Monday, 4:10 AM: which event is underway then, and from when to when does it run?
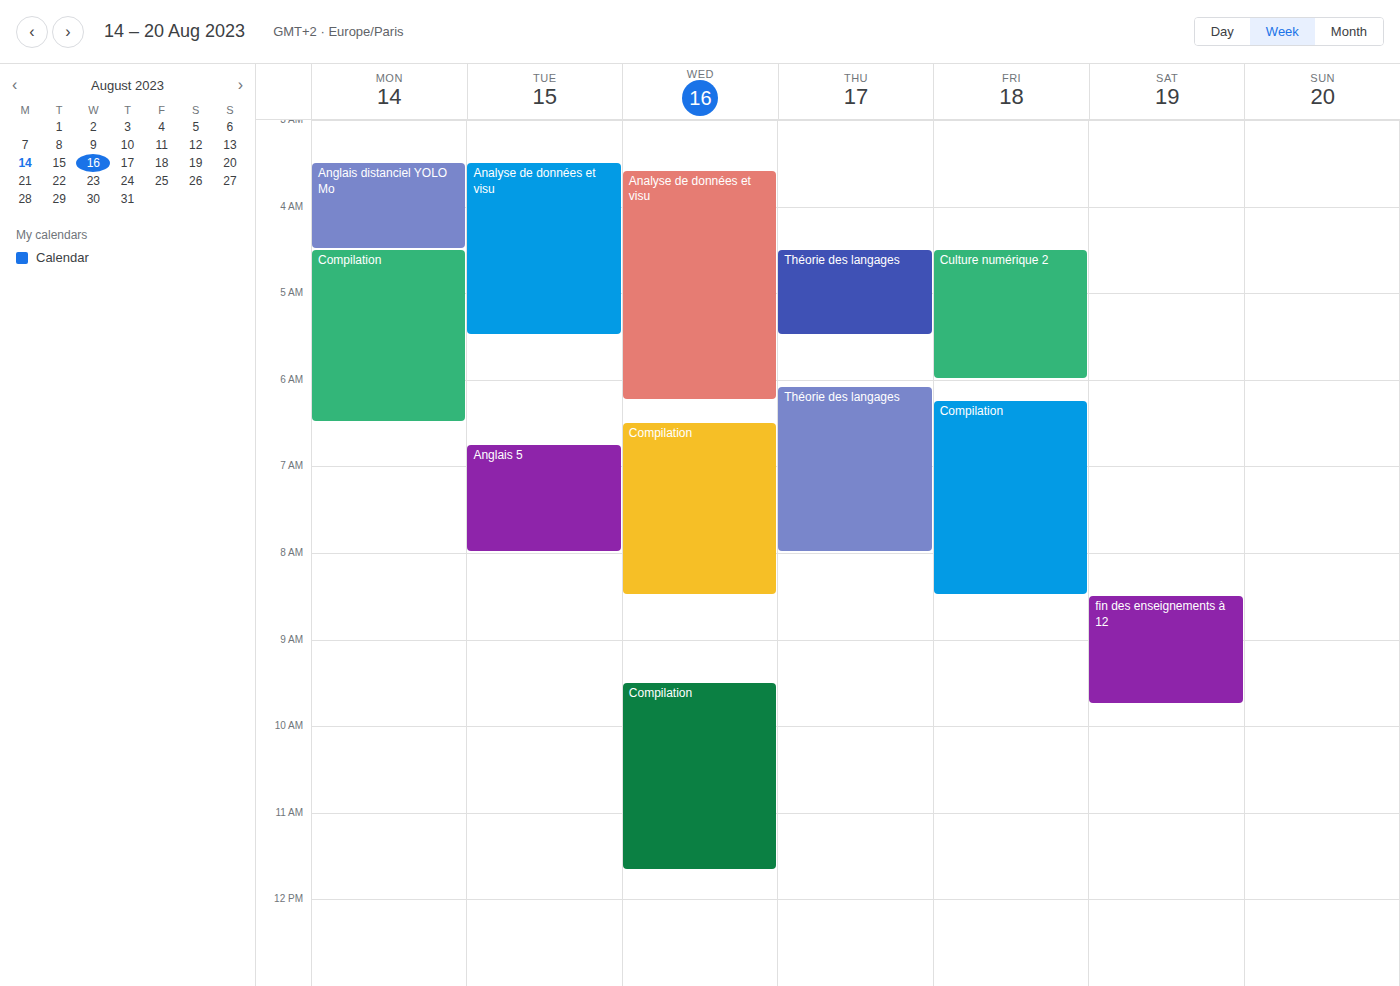
"Anglais distanciel YOLO Mo", 3:30 AM to 4:30 AM